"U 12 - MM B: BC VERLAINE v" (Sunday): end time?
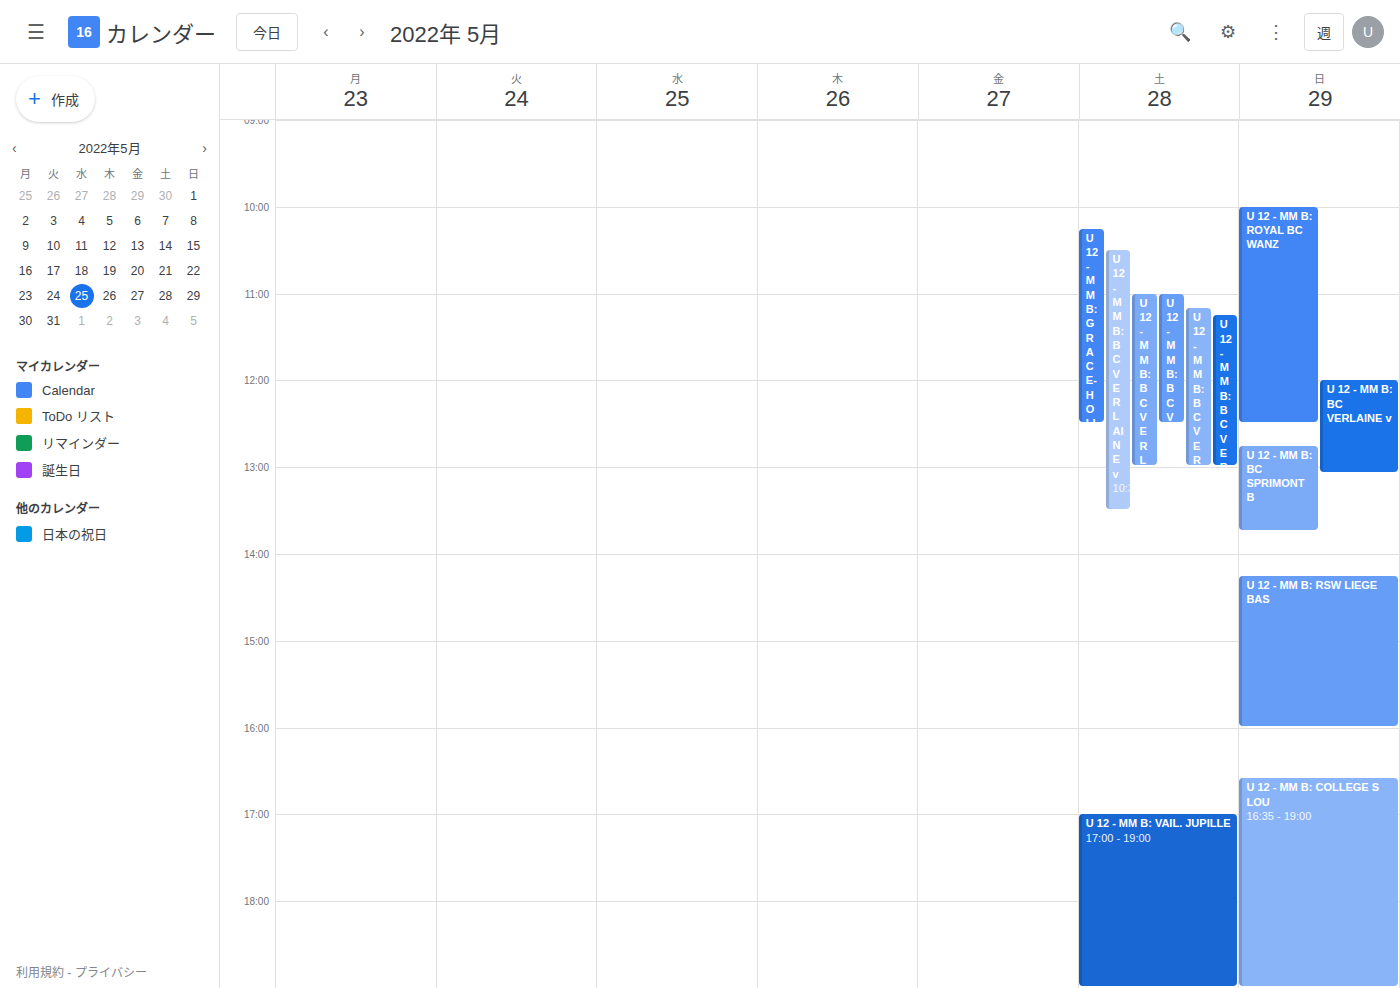
13:05